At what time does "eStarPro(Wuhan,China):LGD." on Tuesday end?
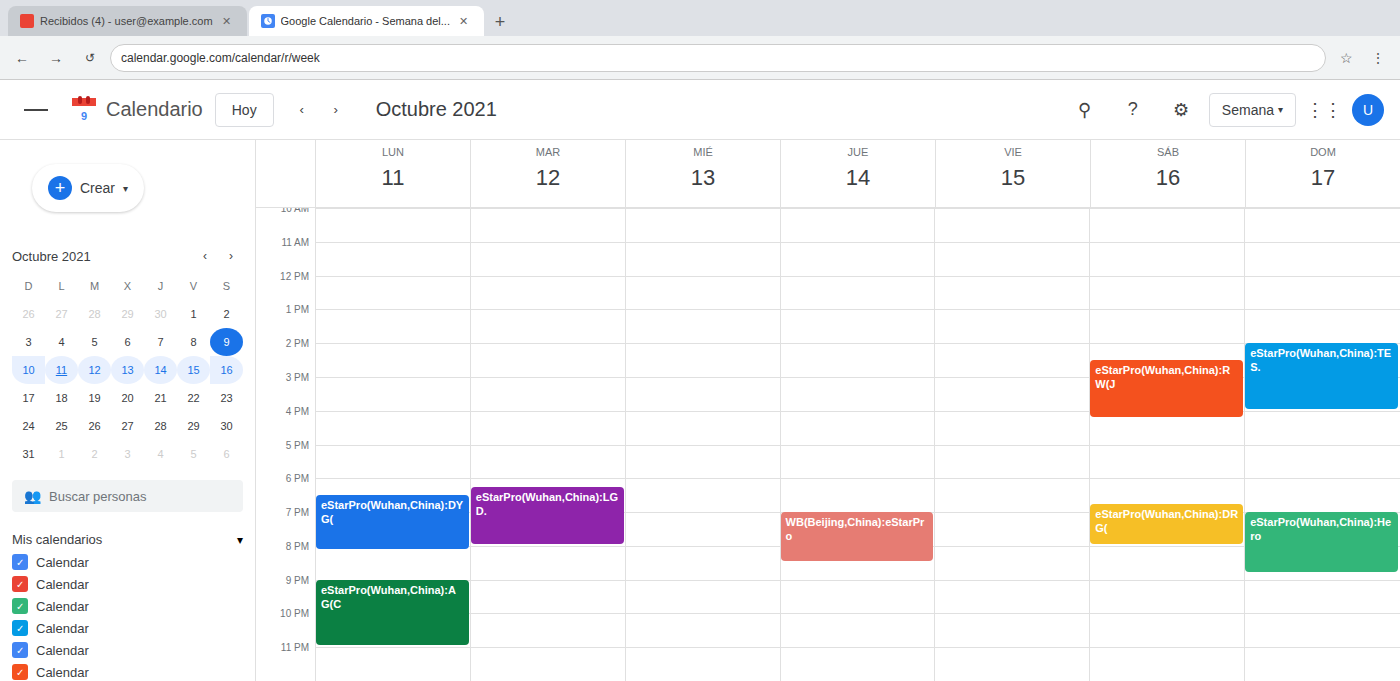
8:00 PM